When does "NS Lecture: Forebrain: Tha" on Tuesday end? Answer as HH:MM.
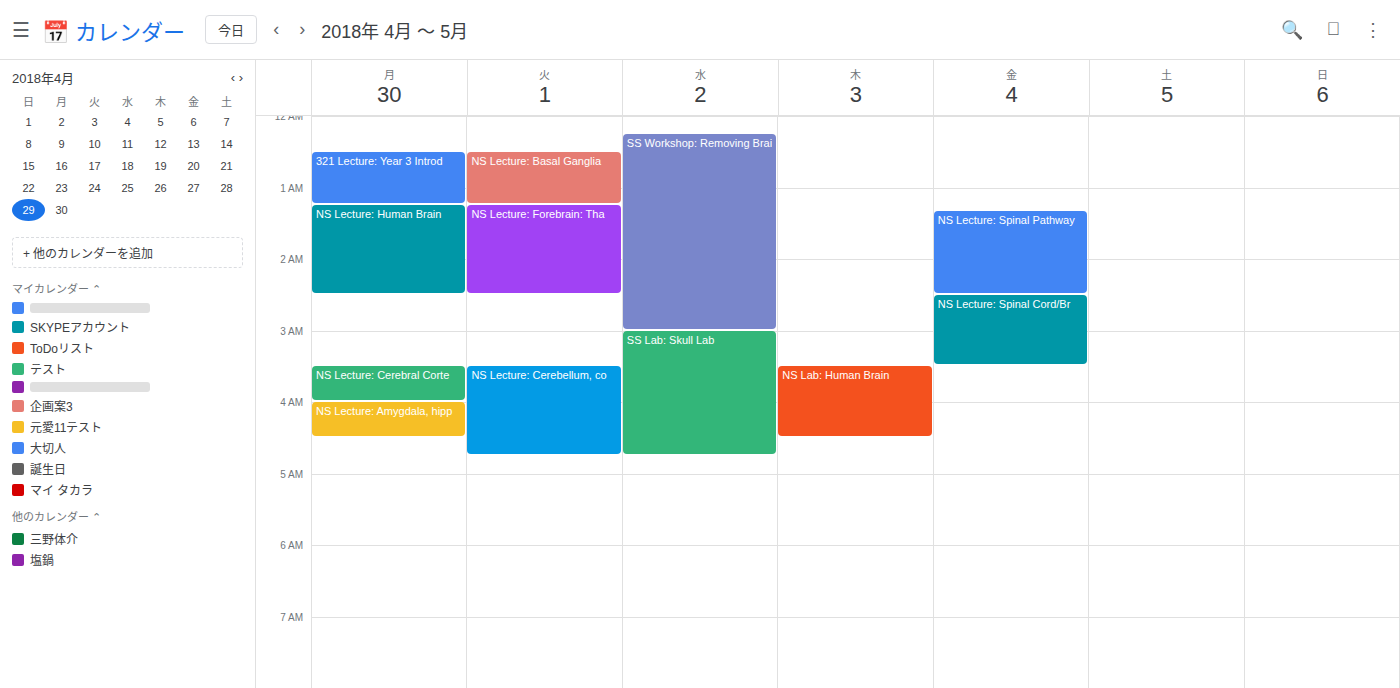
02:30